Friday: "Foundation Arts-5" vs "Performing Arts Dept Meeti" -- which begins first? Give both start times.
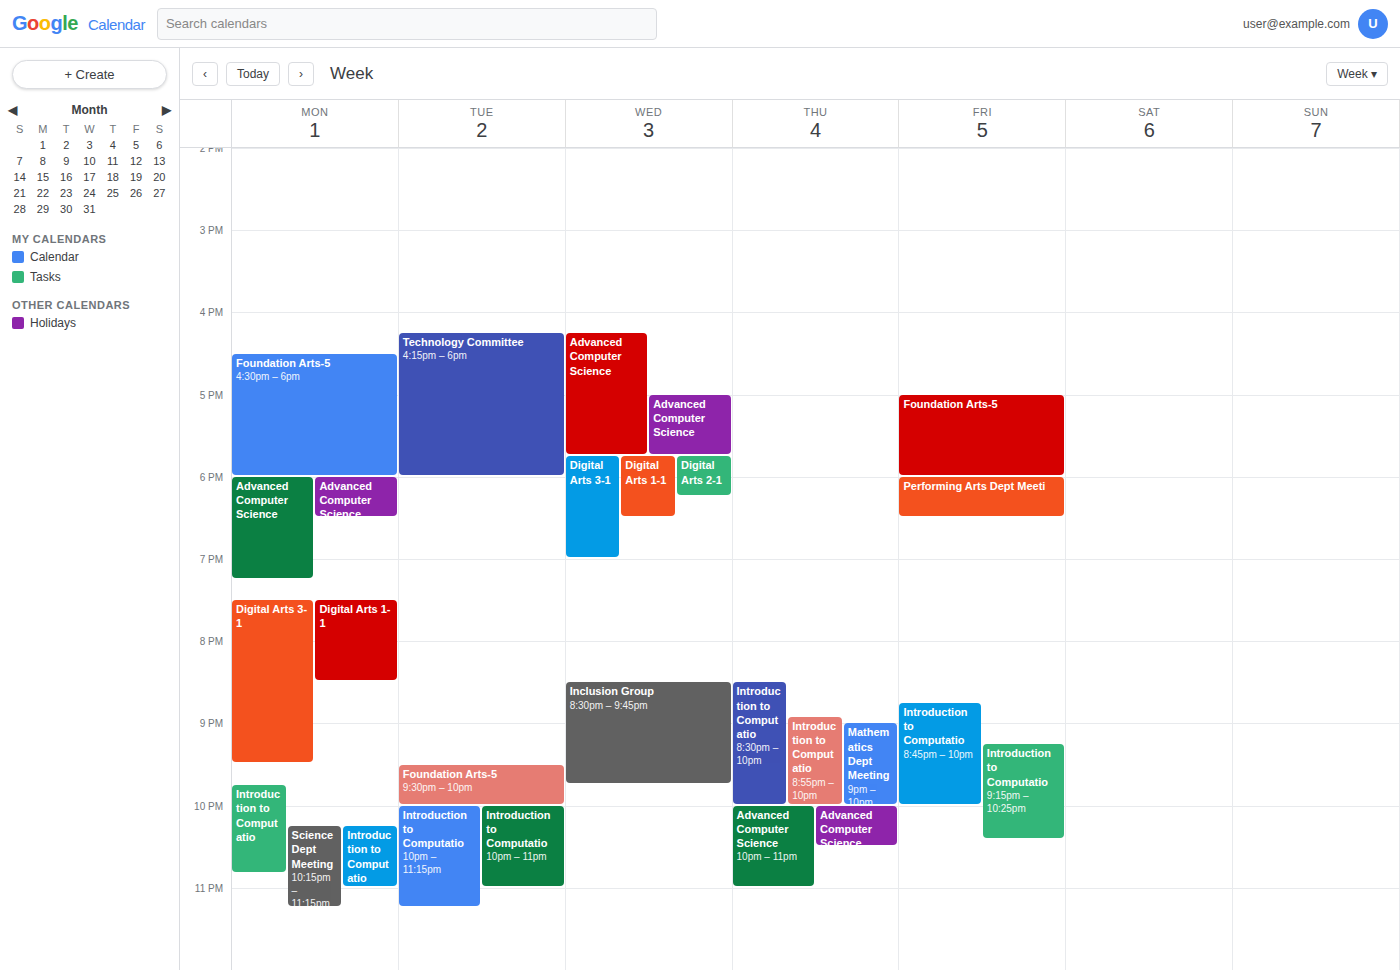
"Foundation Arts-5" 5:00 PM; "Performing Arts Dept Meeti" 6:00 PM.